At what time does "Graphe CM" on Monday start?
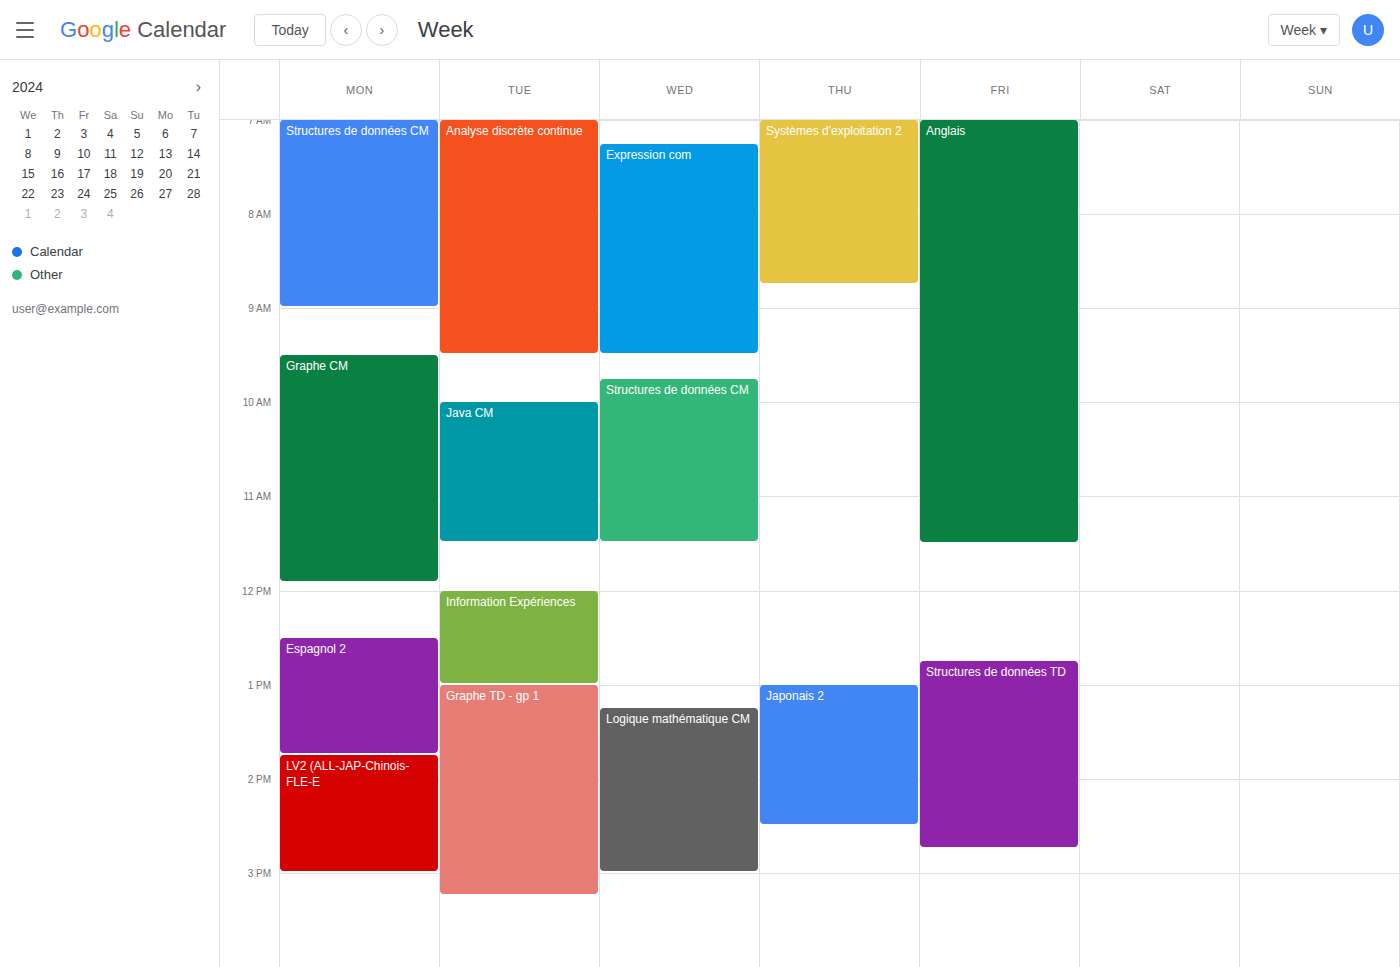
09:30